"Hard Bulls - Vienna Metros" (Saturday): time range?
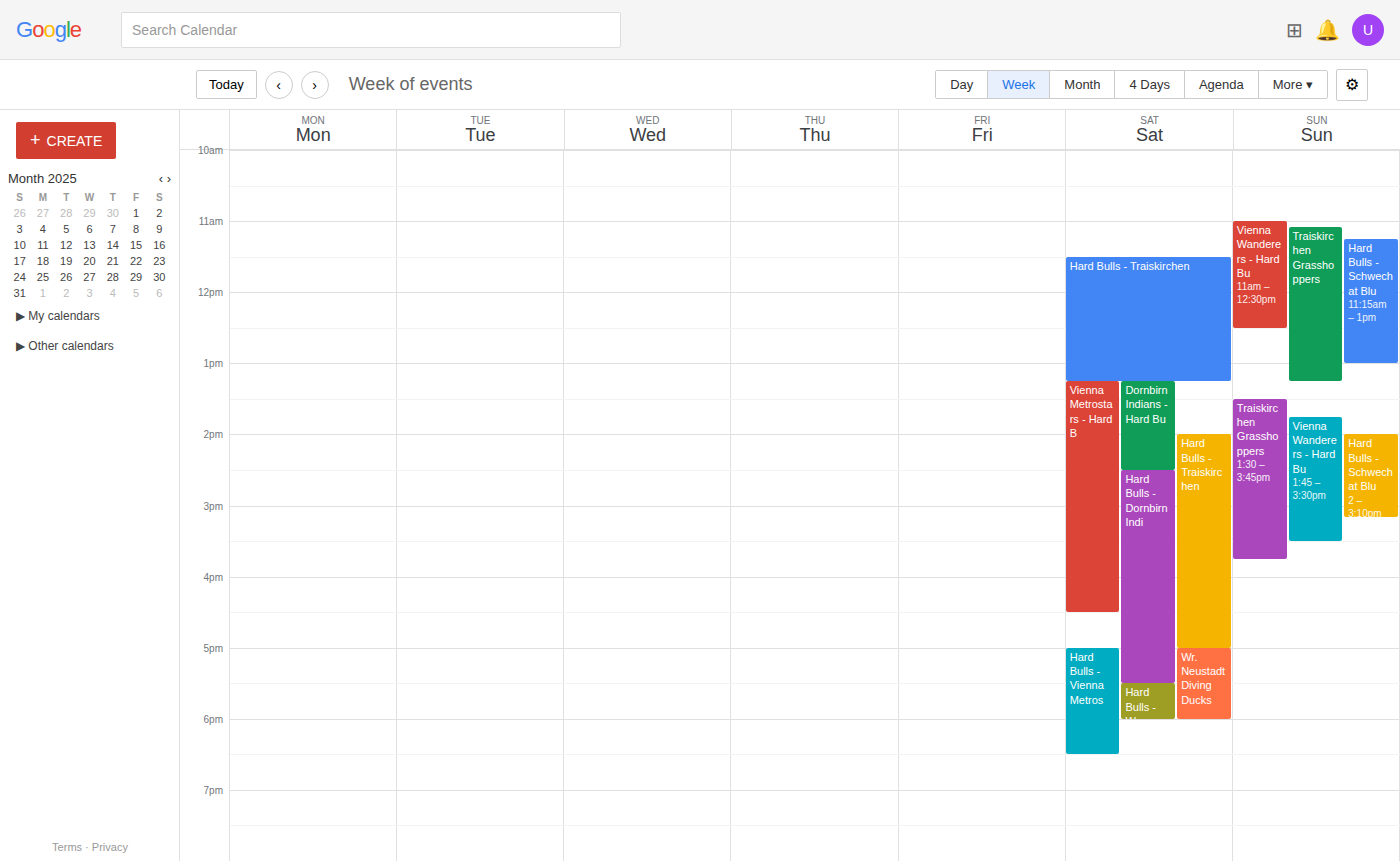
5:00 PM to 6:30 PM